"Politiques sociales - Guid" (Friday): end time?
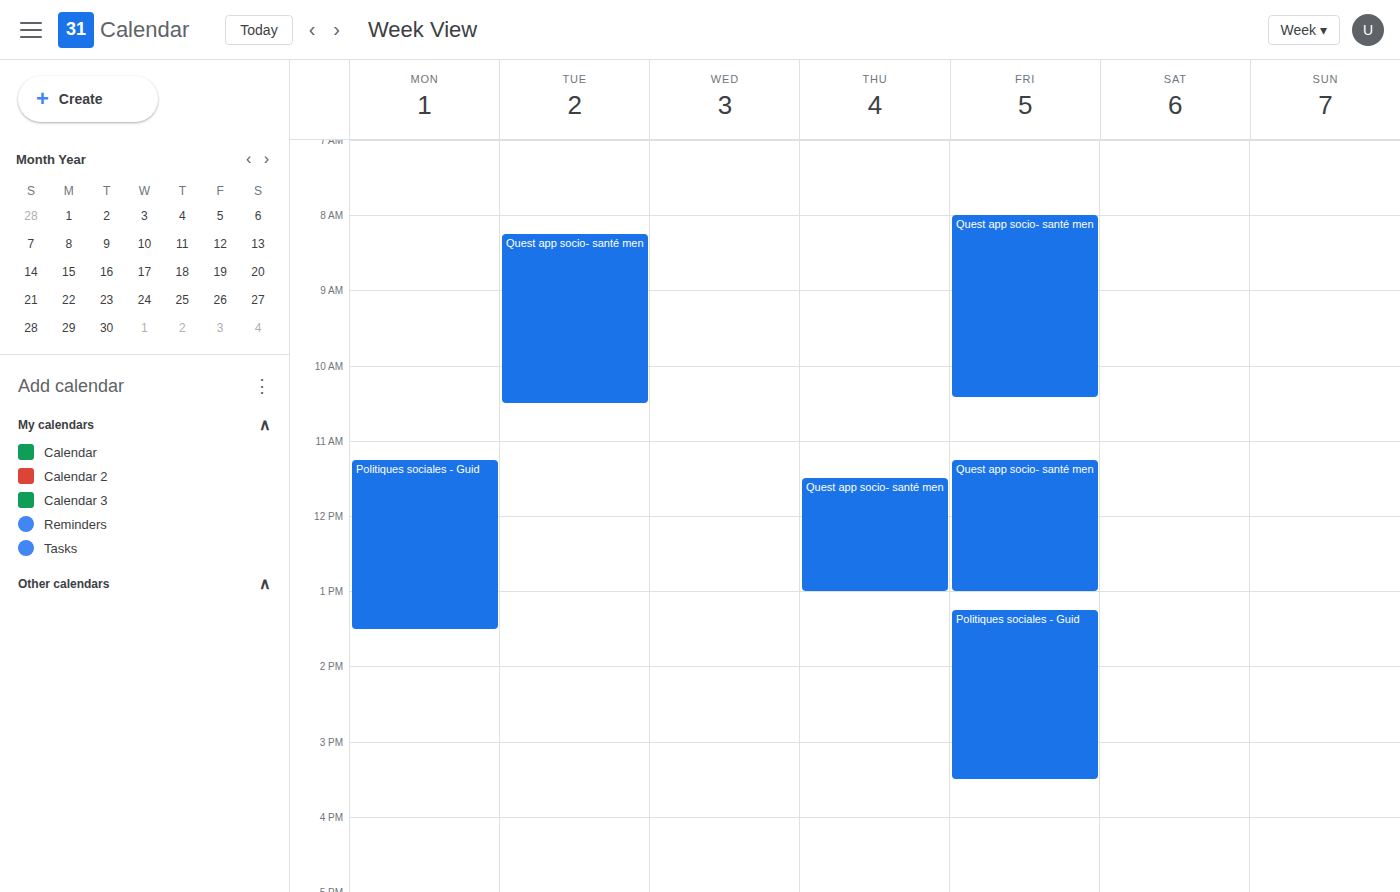
3:30 PM